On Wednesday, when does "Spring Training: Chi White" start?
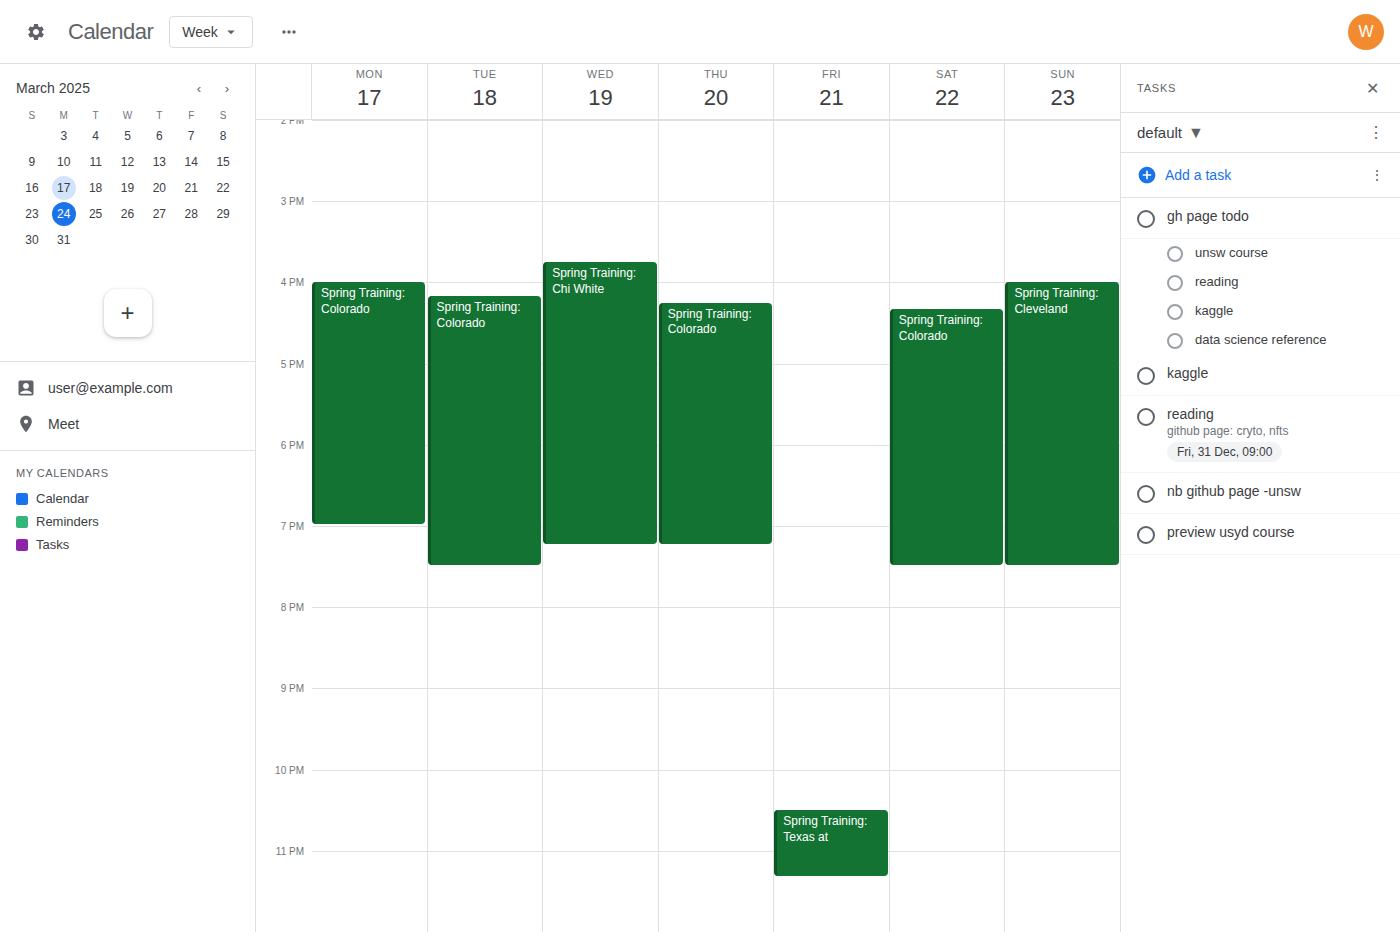
3:45 PM